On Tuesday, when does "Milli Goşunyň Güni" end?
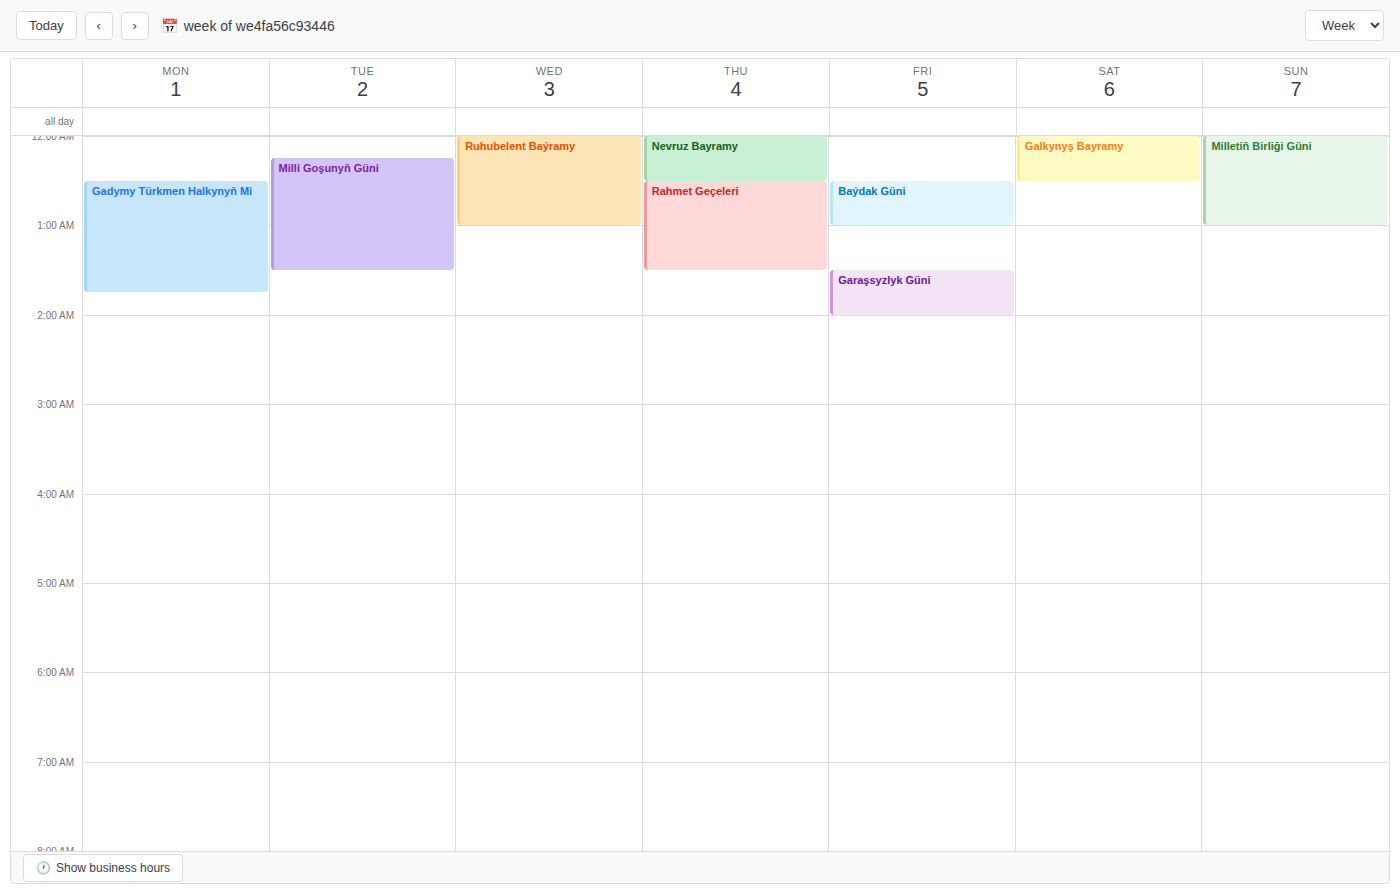
1:30 AM